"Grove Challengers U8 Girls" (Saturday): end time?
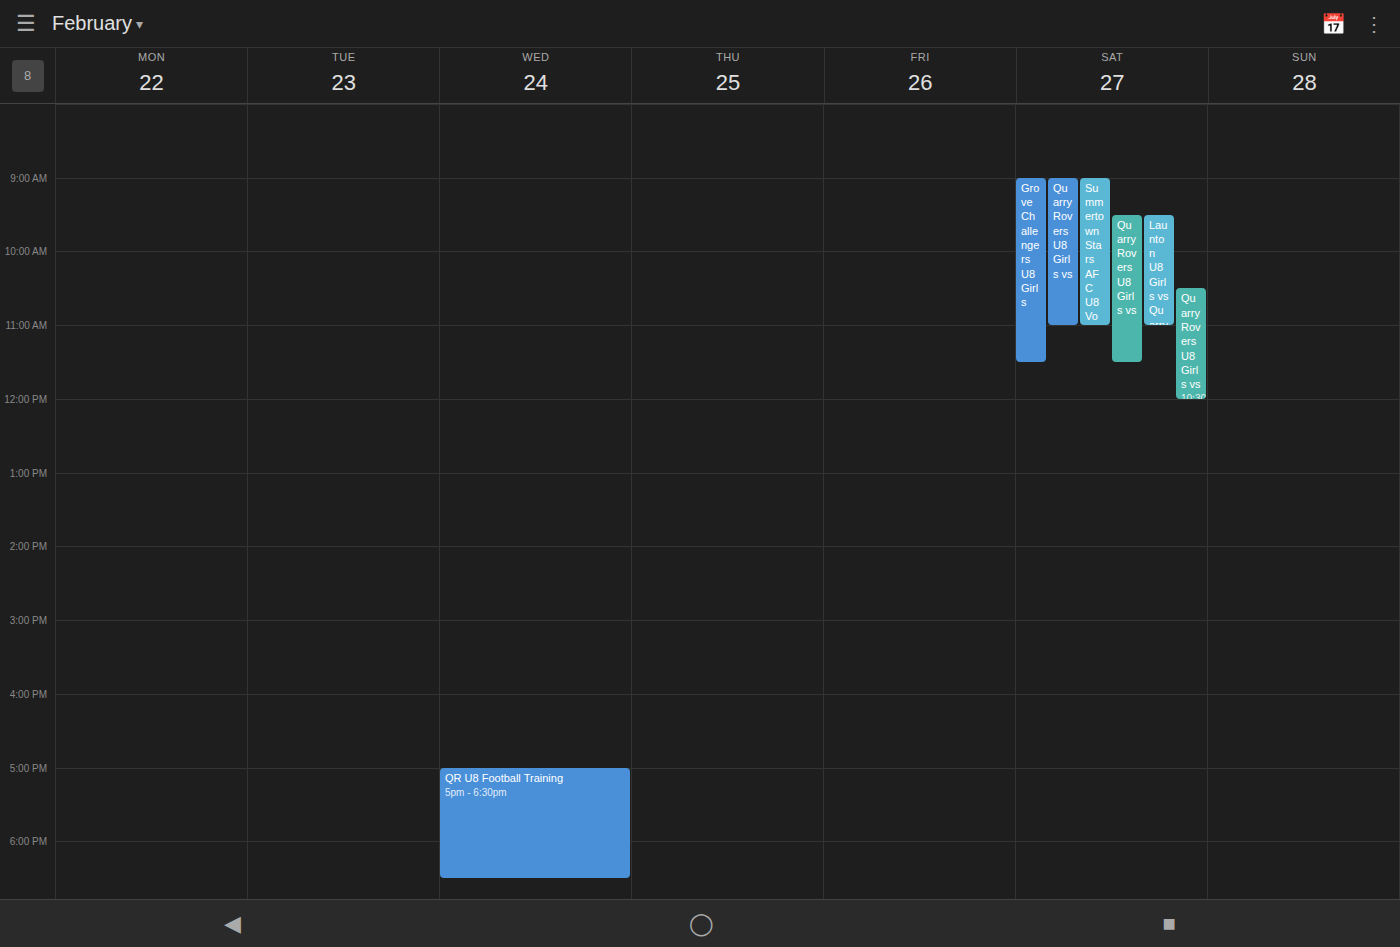
11:30 AM